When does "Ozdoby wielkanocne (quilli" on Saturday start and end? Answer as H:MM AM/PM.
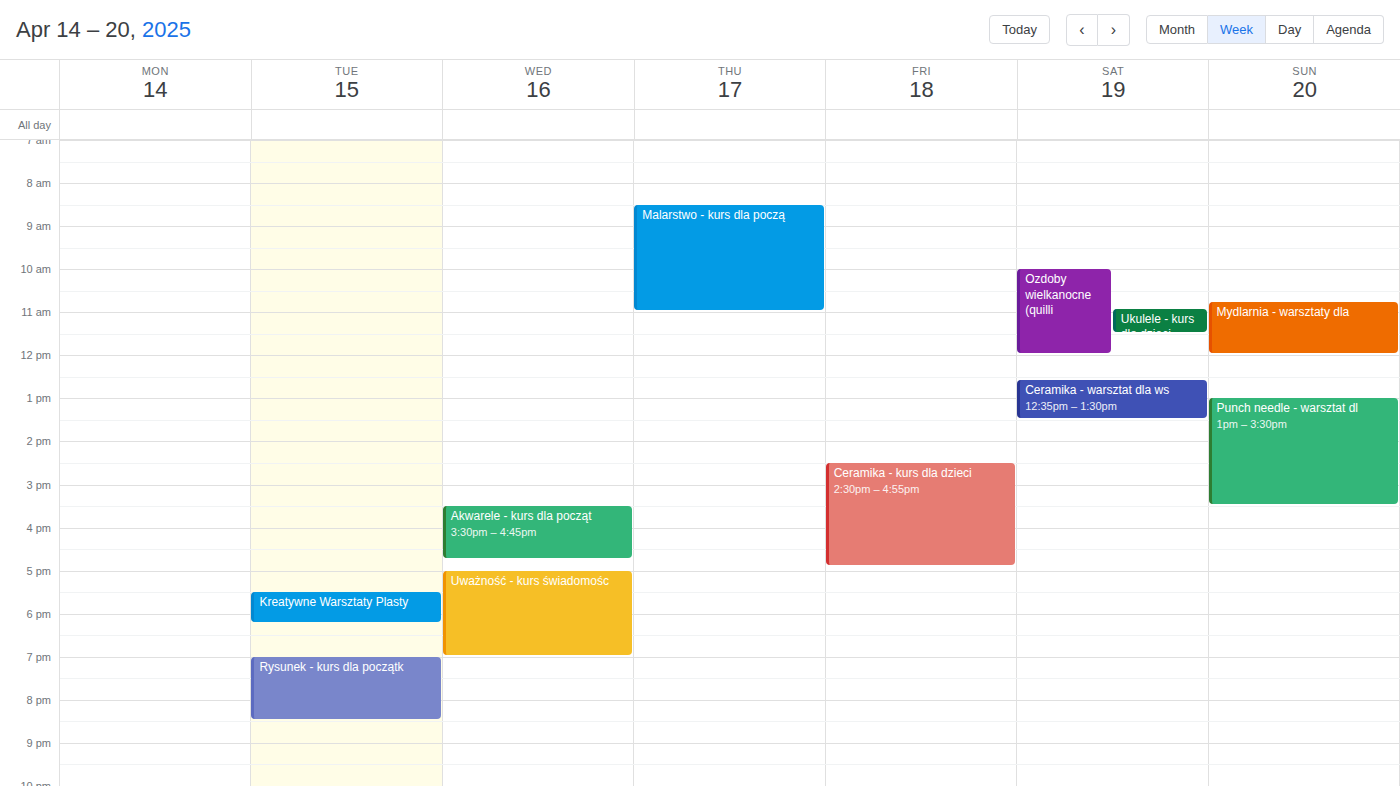
10:00 AM to 12:00 PM